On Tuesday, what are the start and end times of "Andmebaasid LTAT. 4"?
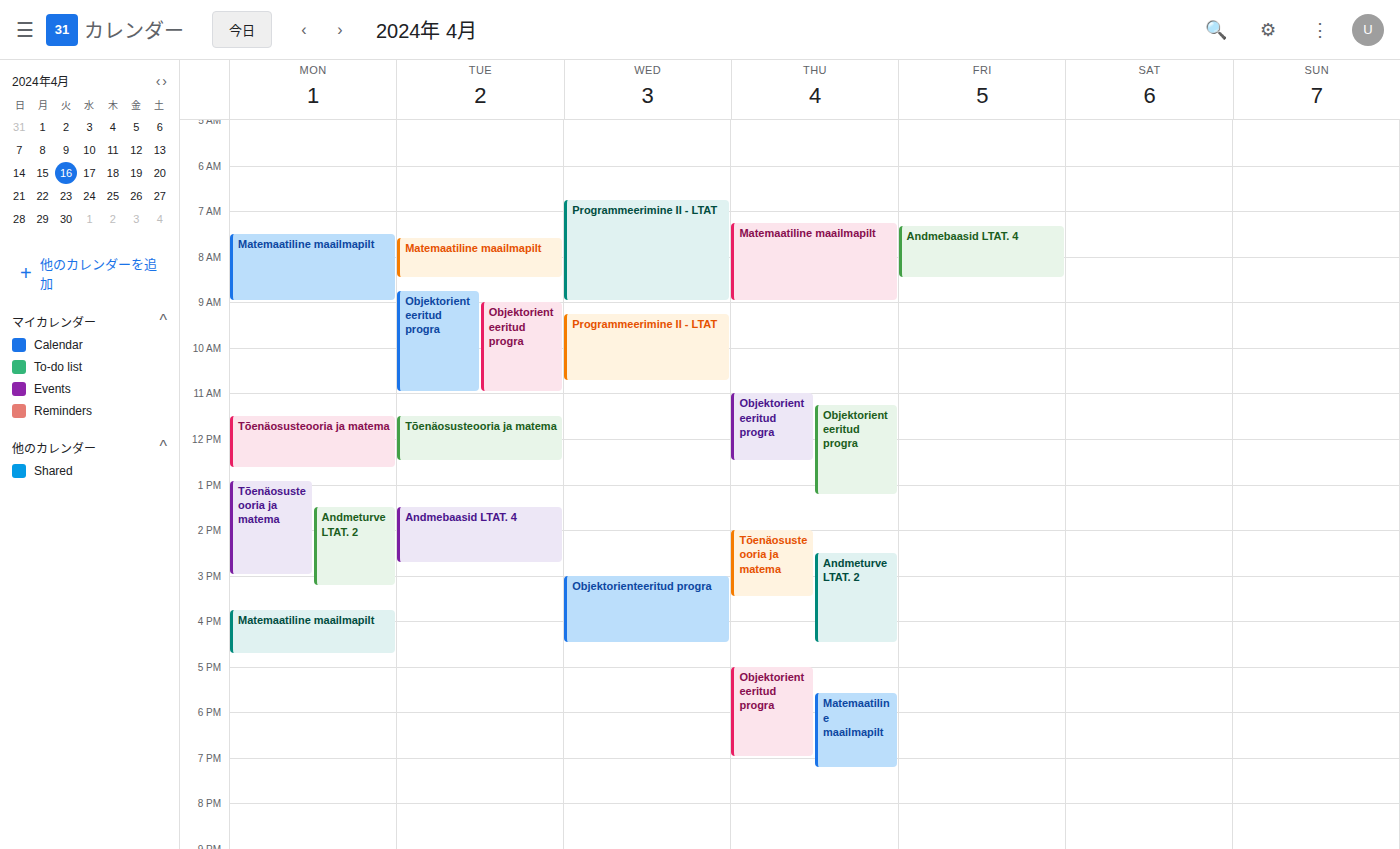
1:30 PM to 2:45 PM